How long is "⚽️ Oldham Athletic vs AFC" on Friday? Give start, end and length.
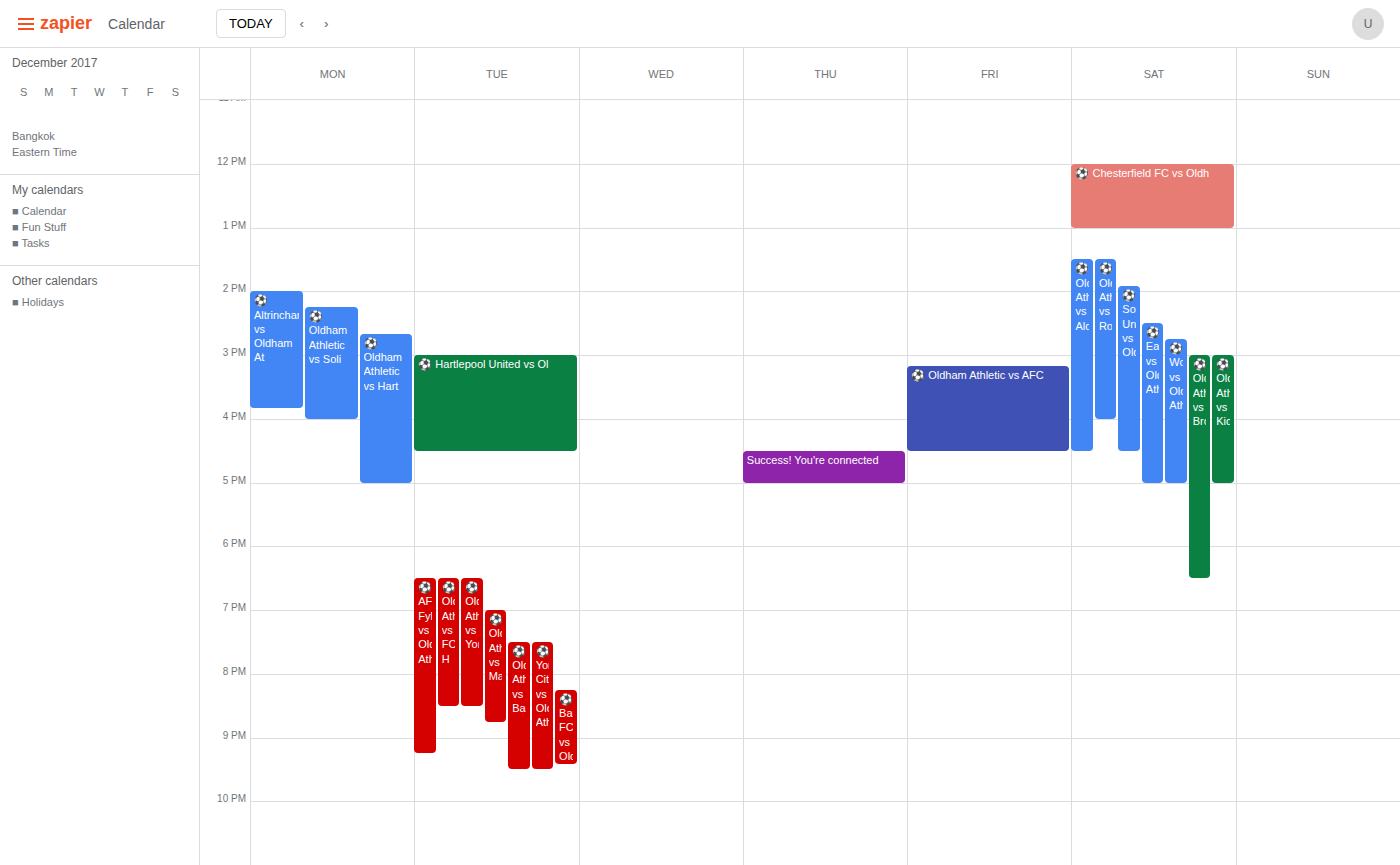
3:10 PM to 4:30 PM, 1 hour 20 minutes